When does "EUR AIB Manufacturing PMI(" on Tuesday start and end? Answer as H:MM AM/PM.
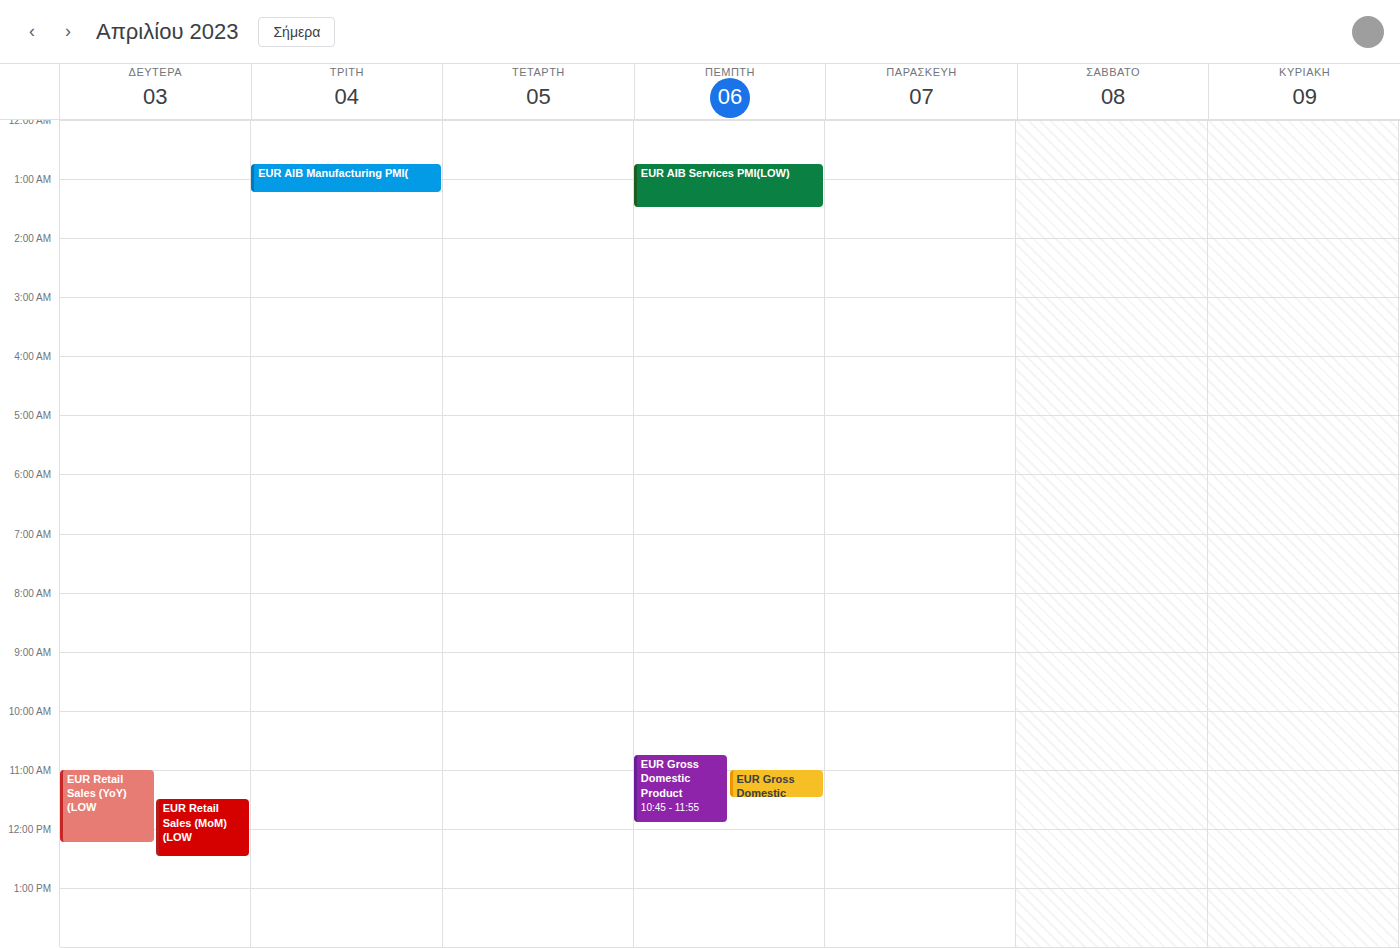
12:45 AM to 1:15 AM